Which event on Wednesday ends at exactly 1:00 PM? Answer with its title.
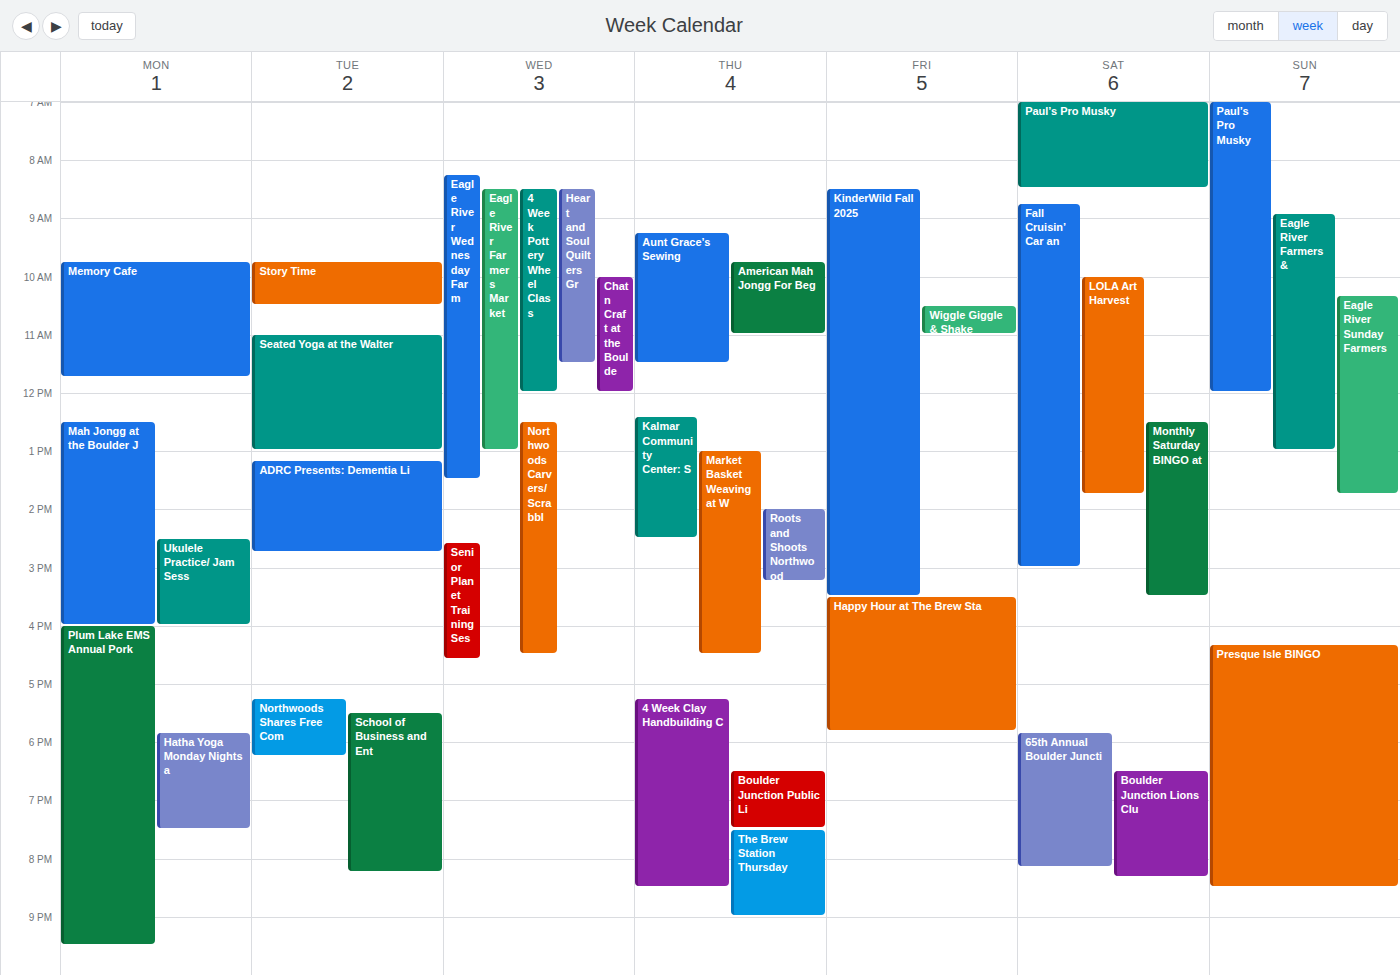
"Eagle River Farmers Market"